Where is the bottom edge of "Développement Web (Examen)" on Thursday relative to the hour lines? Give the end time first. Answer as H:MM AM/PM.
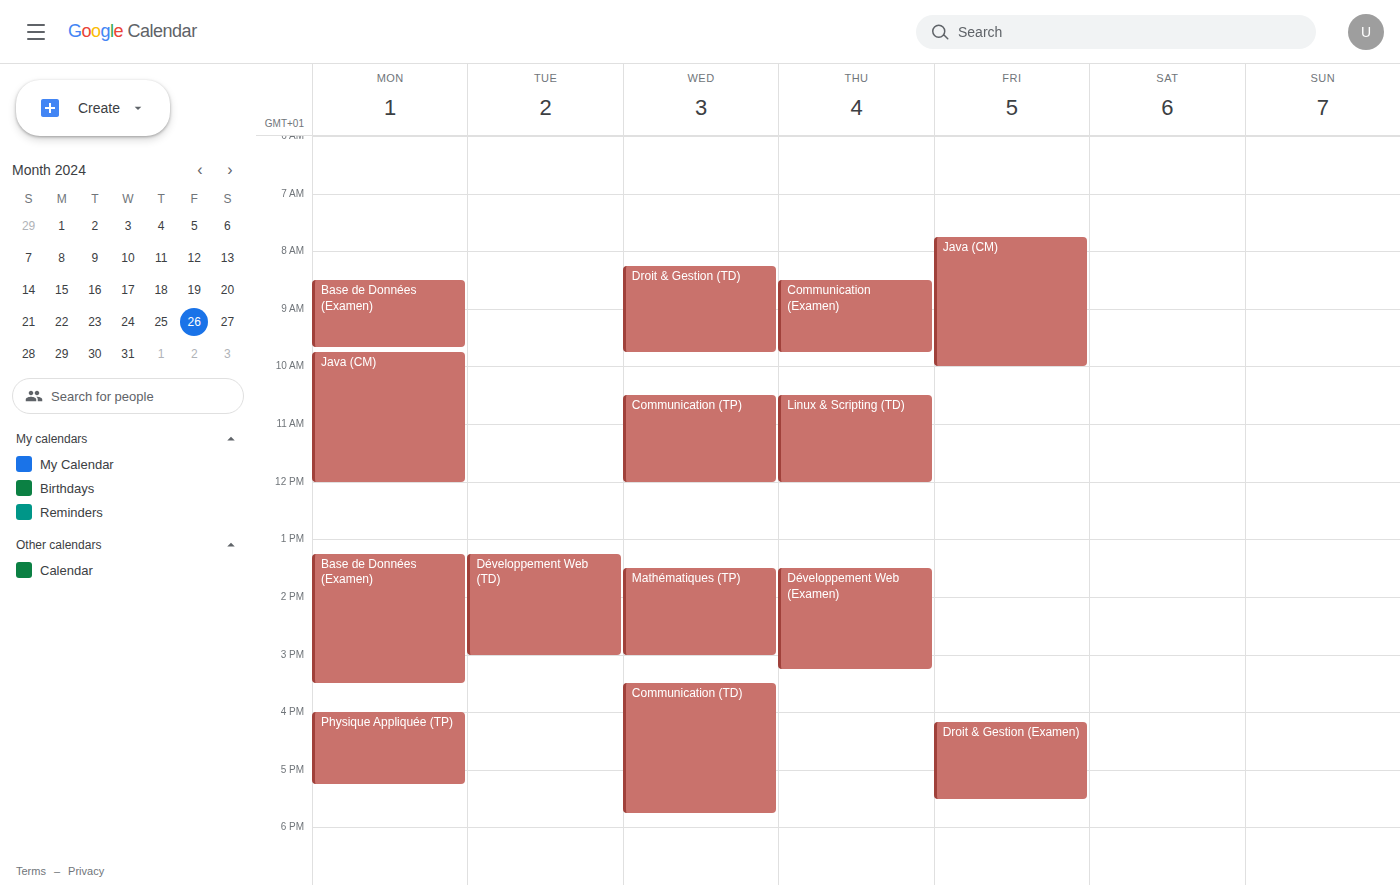
3:15 PM -- neither: a quarter of the way from the 3 PM line to the 4 PM line.